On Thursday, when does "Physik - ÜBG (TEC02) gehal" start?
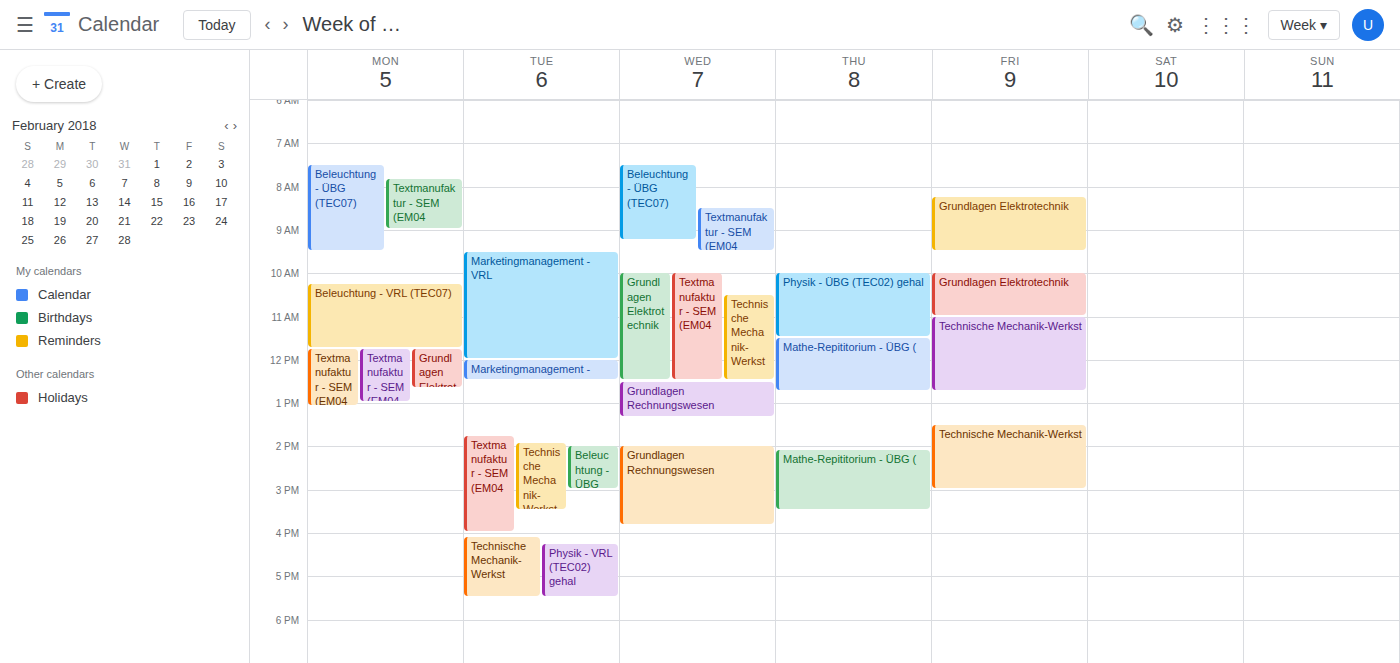
10:00